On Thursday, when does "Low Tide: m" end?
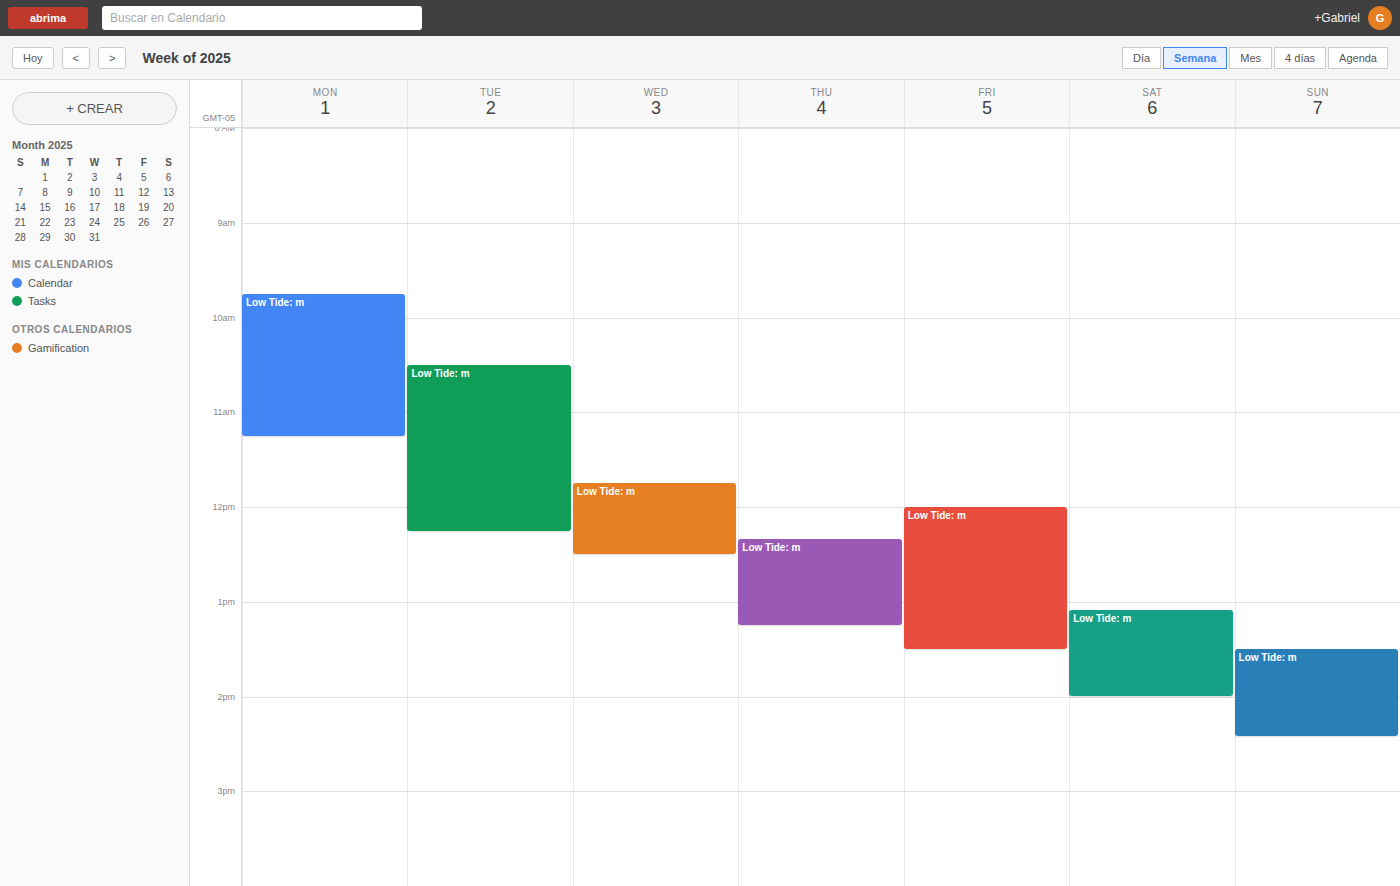
1:15 PM